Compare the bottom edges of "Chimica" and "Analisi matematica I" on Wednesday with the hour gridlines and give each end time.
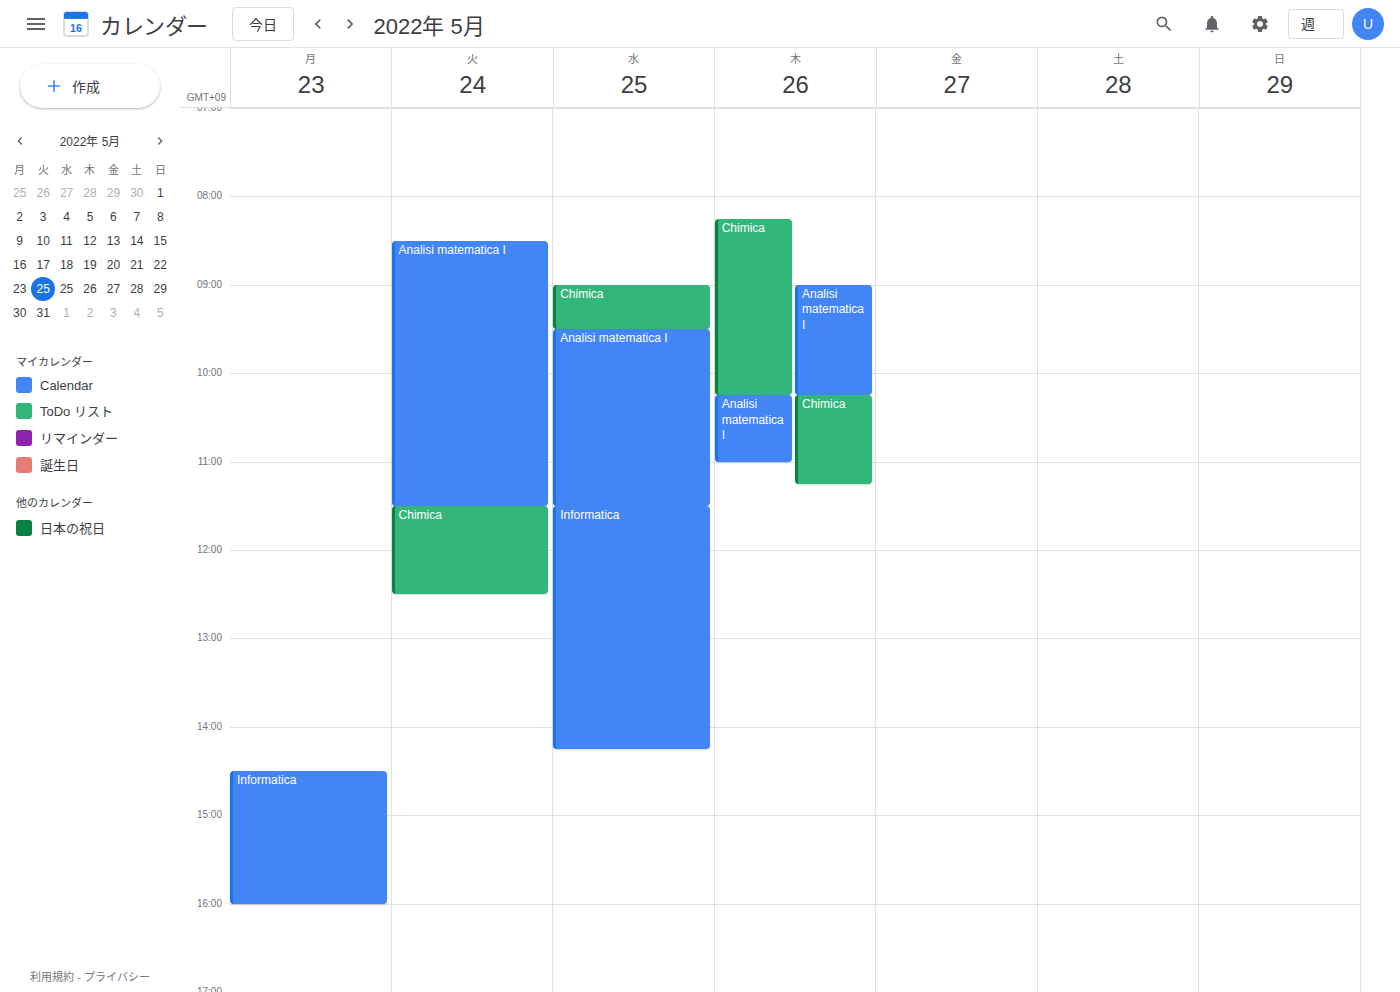
"Chimica": 9:30 AM, halfway between the 9 AM and 10 AM lines. "Analisi matematica I": 11:30 AM, halfway between the 11 AM and 12 PM lines.